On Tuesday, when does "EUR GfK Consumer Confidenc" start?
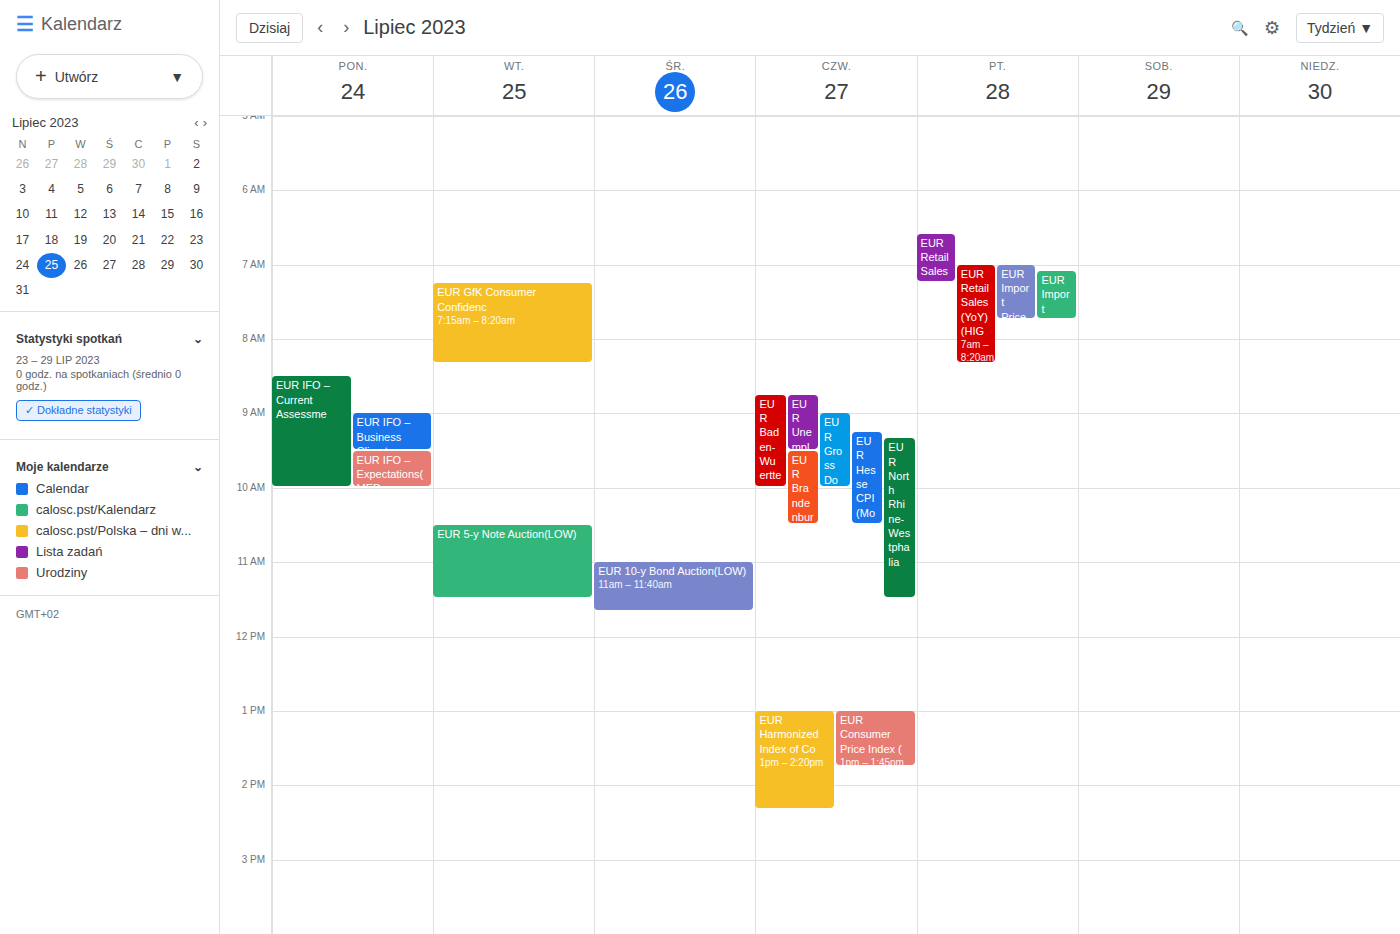
07:15